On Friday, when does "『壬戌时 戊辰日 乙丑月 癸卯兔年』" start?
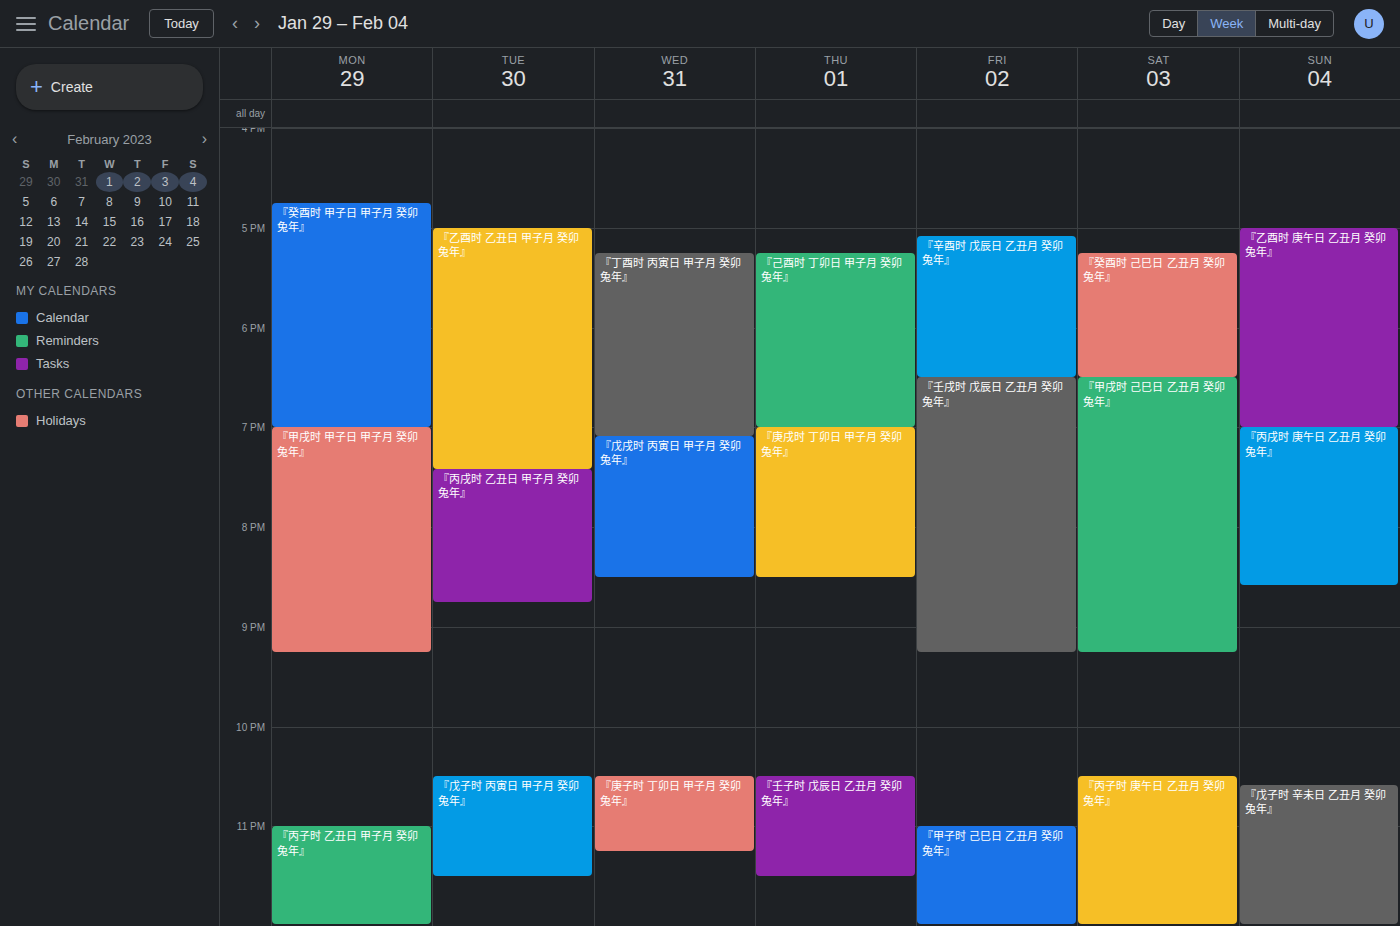
6:30 PM